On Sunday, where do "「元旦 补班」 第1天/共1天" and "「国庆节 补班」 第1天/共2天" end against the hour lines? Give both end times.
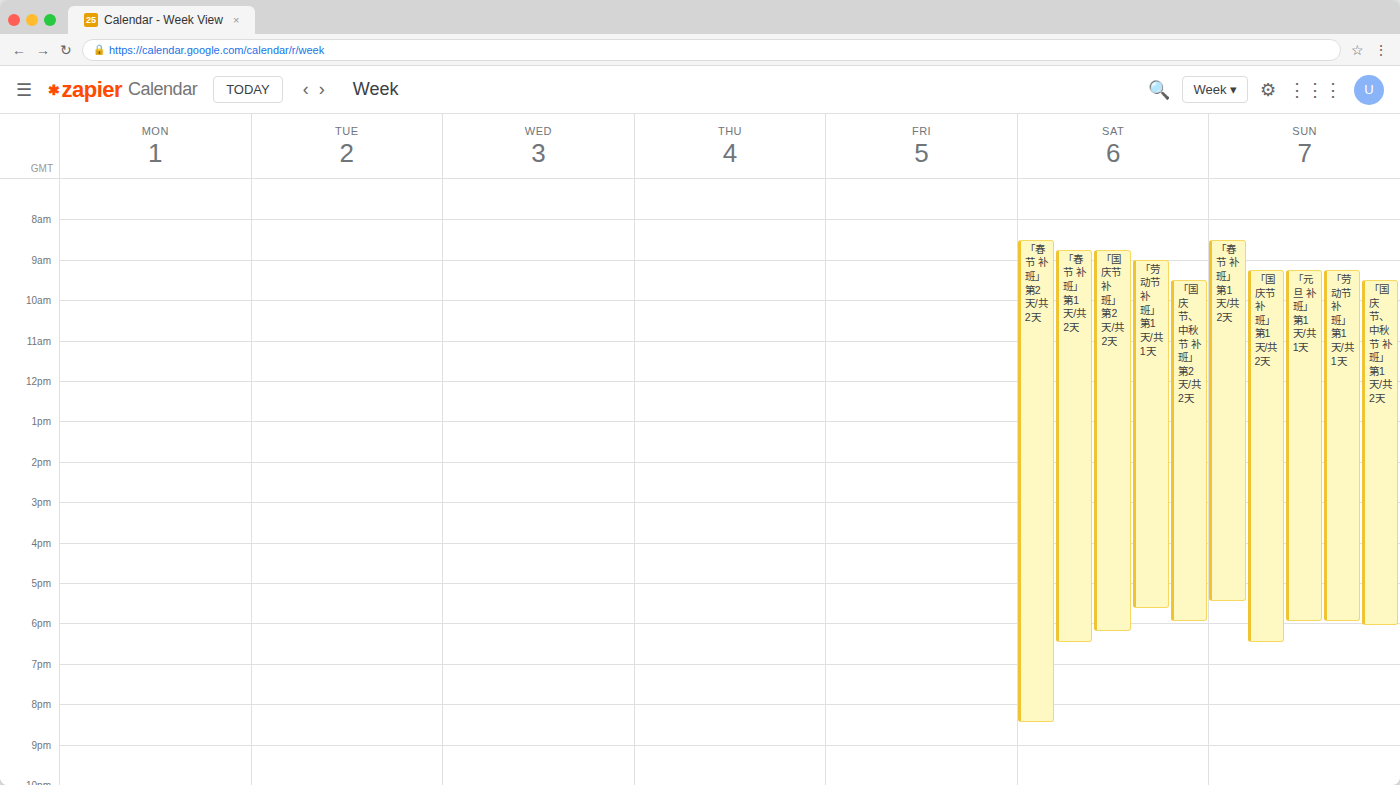
"「元旦 补班」 第1天/共1天": 6:00 PM, exactly on the 6 PM line. "「国庆节 补班」 第1天/共2天": 6:30 PM, halfway between the 6 PM and 7 PM lines.